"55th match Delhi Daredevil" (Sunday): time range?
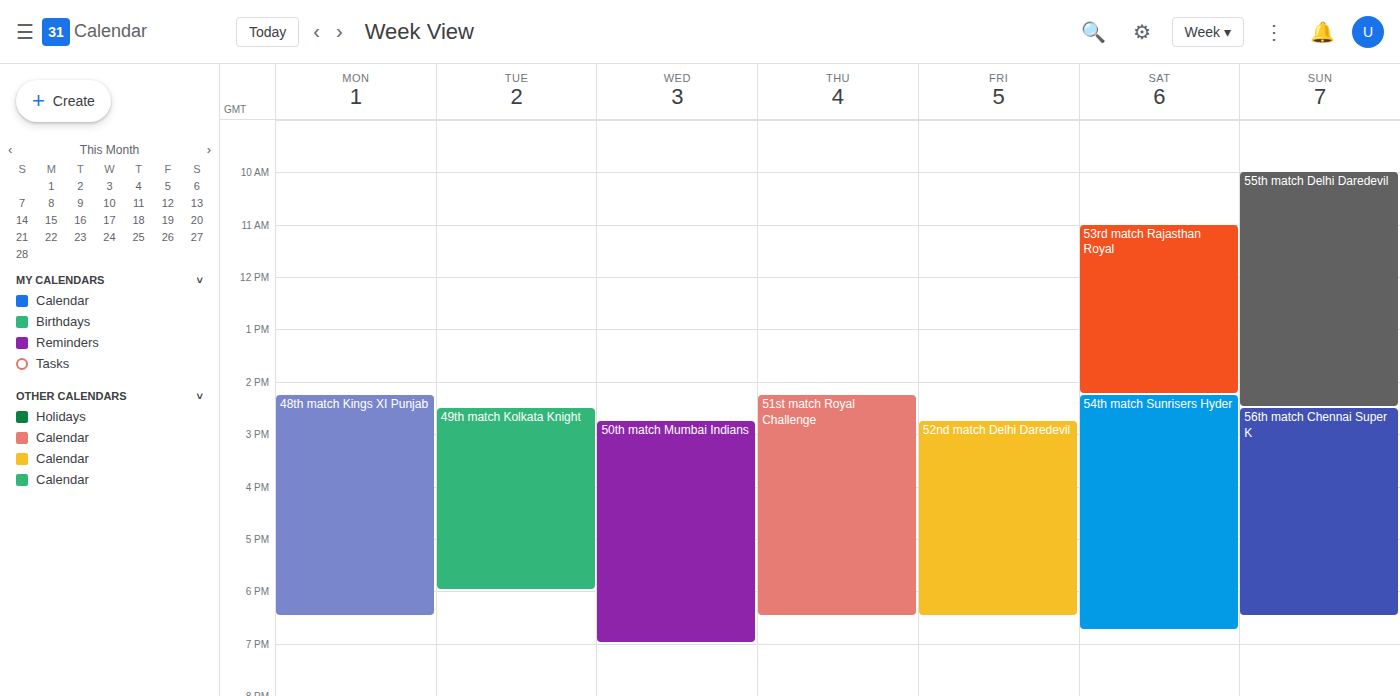
10:00 to 14:30